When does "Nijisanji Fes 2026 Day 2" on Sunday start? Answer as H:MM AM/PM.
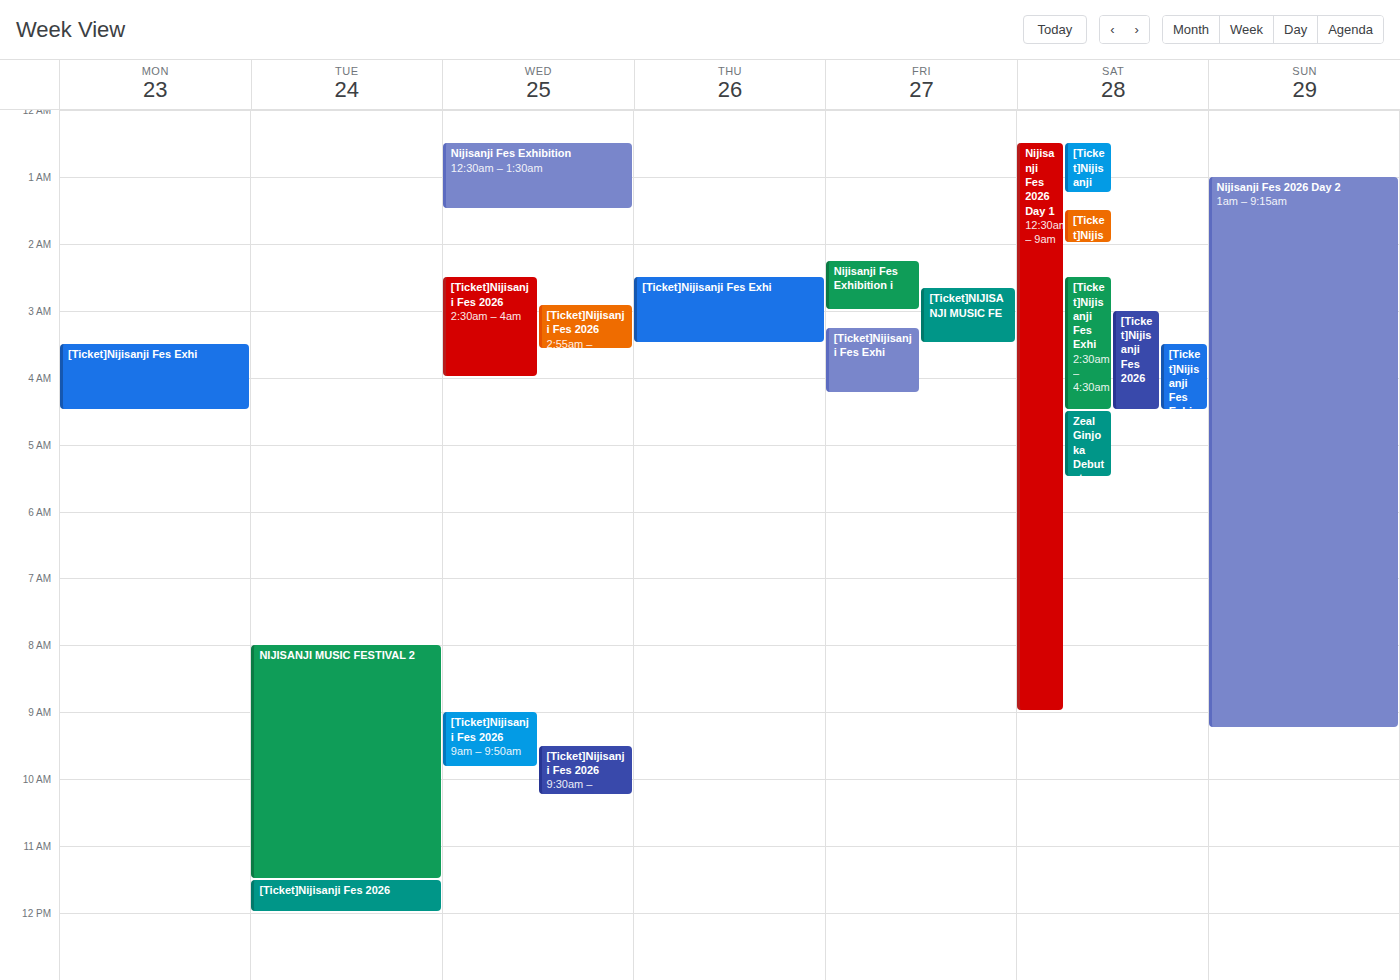
1:00 AM